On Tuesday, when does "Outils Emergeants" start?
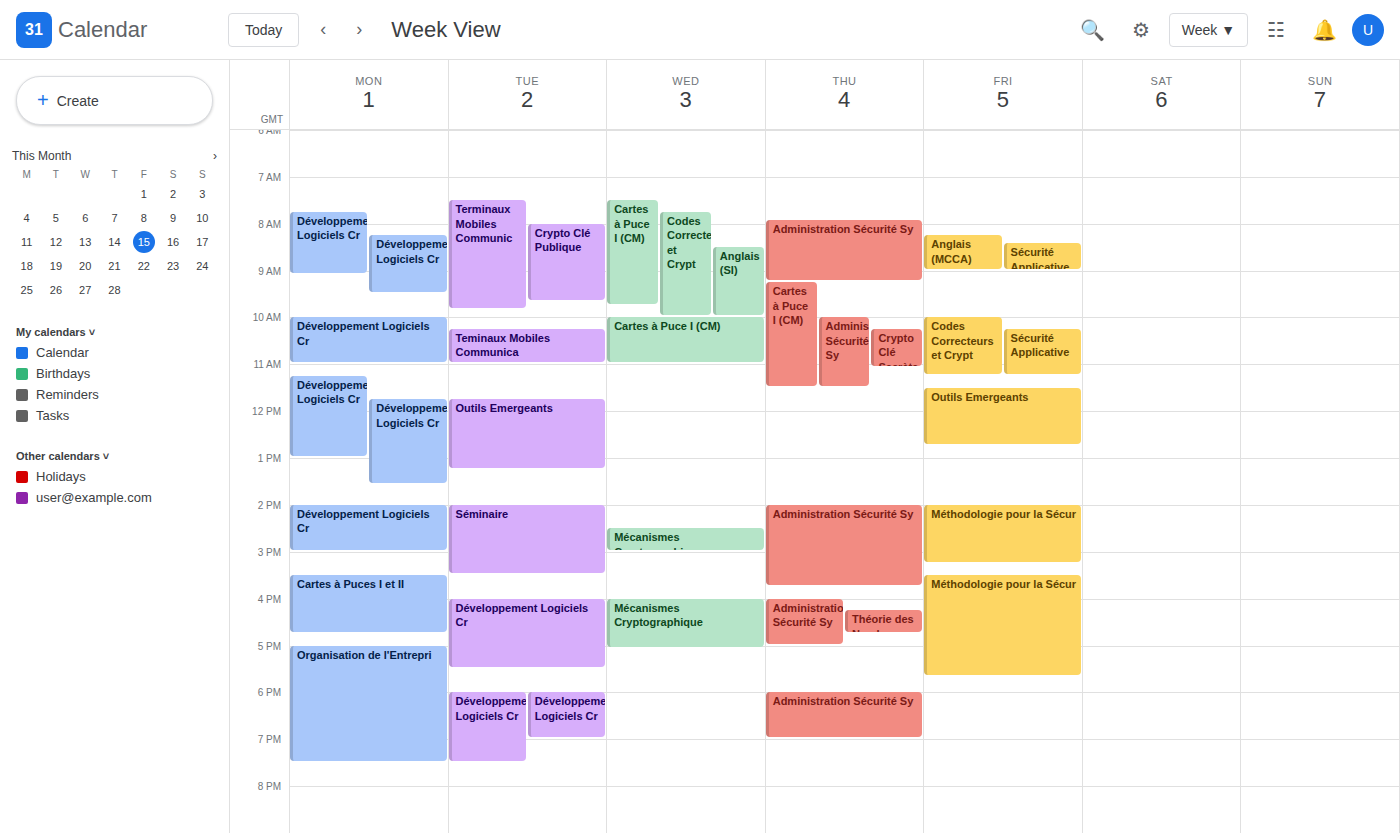
11:45 AM